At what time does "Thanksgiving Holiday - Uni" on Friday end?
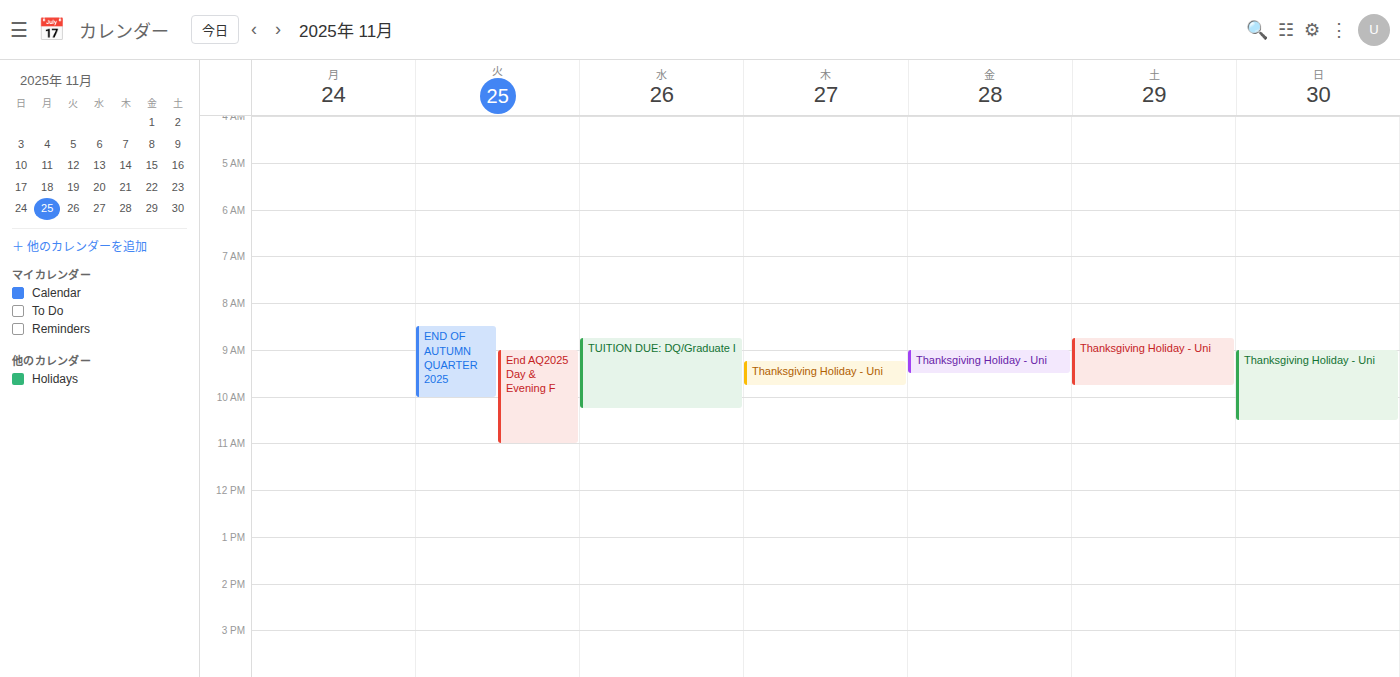
9:30 AM